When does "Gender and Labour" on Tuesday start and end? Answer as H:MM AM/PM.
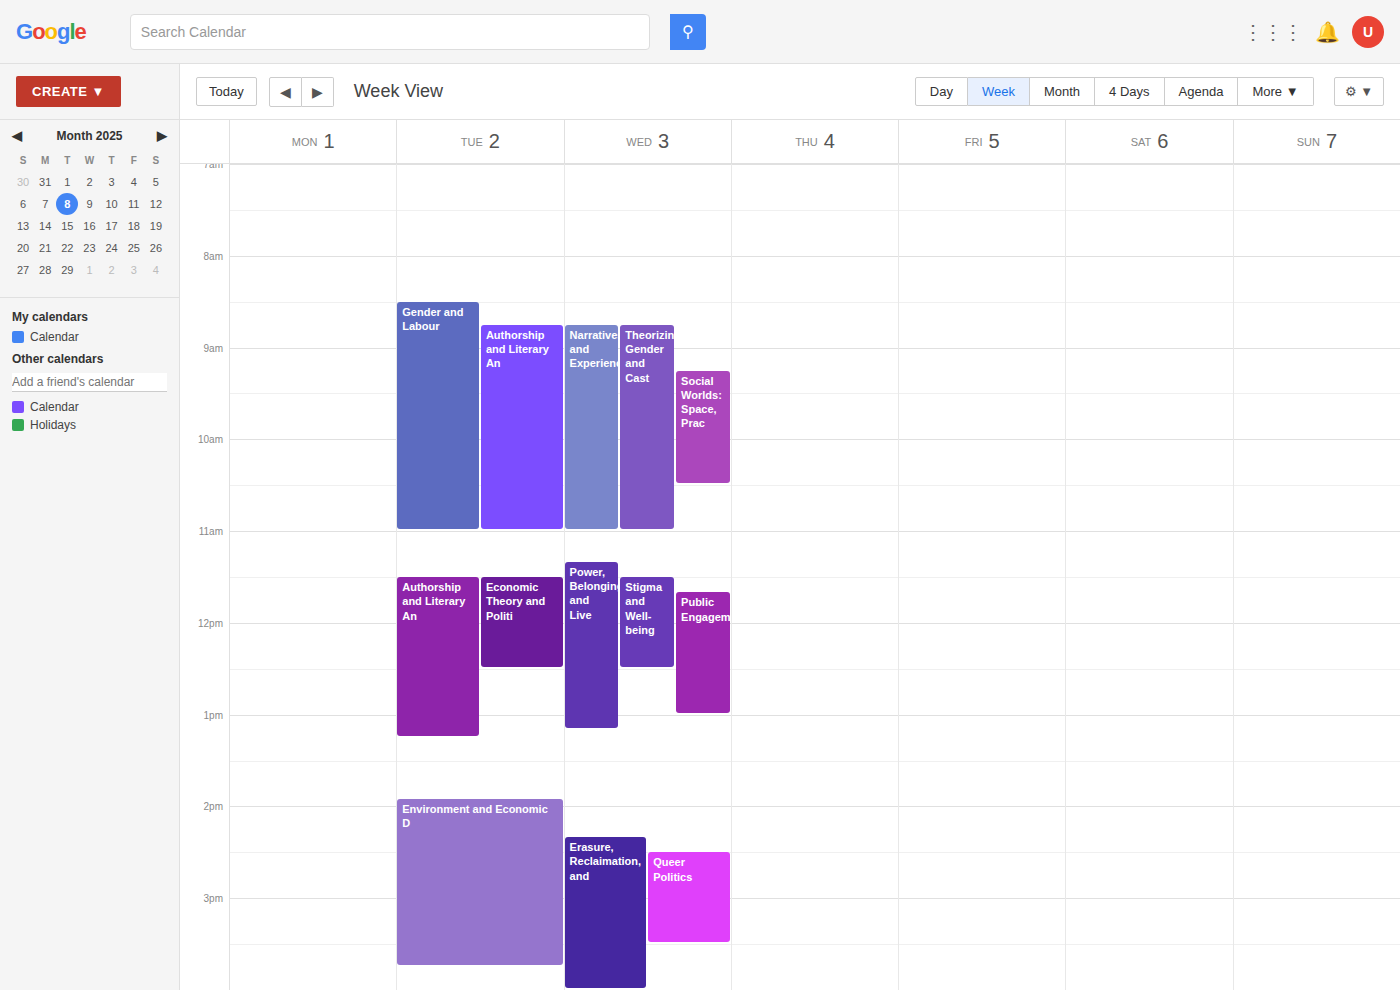
8:30 AM to 11:00 AM